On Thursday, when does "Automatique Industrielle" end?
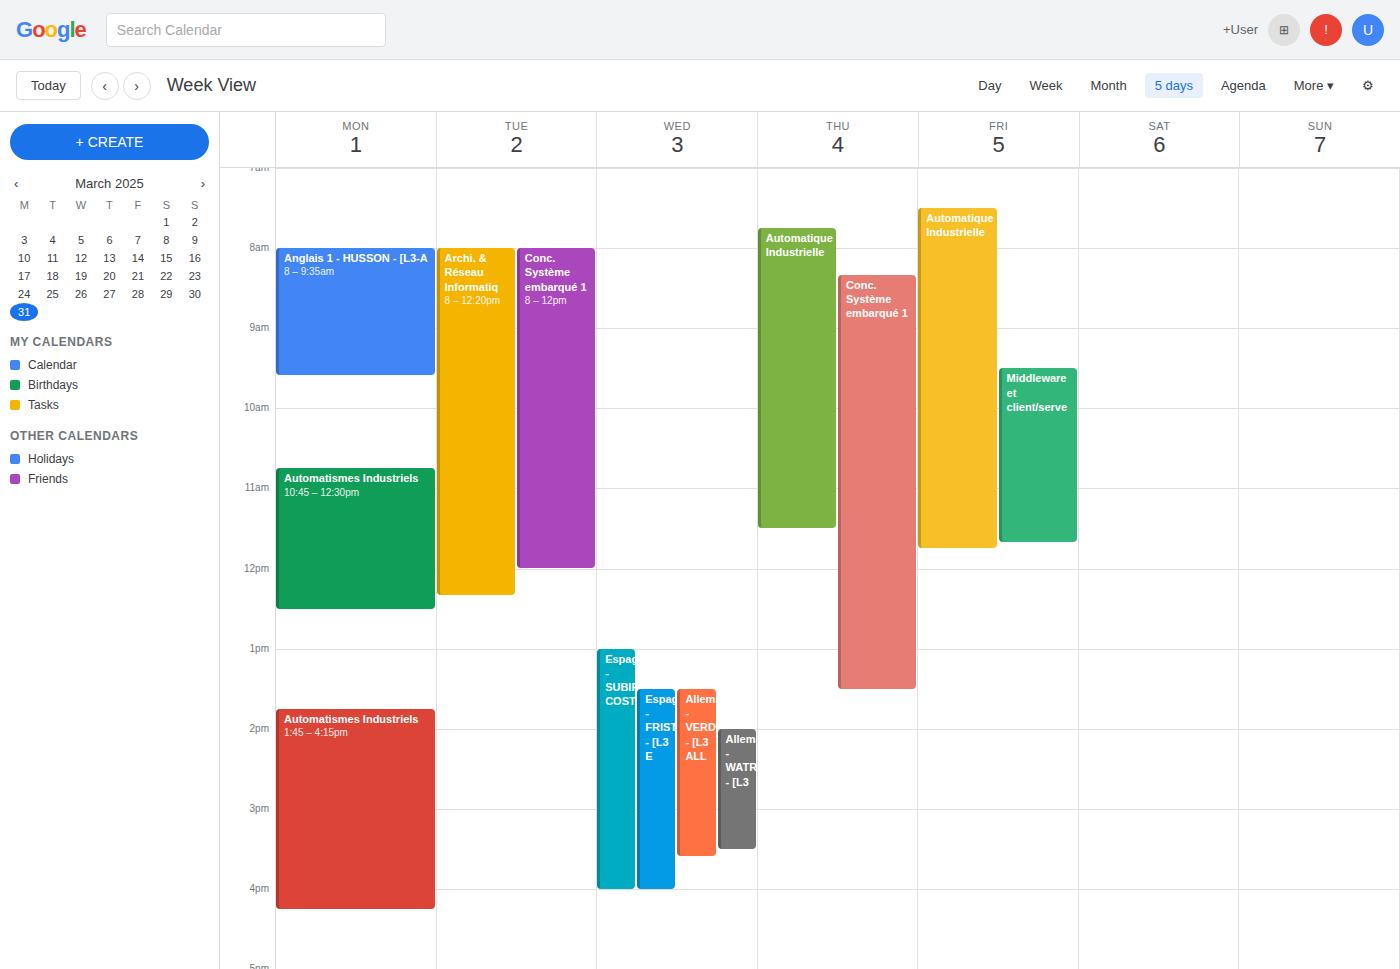
11:30 AM